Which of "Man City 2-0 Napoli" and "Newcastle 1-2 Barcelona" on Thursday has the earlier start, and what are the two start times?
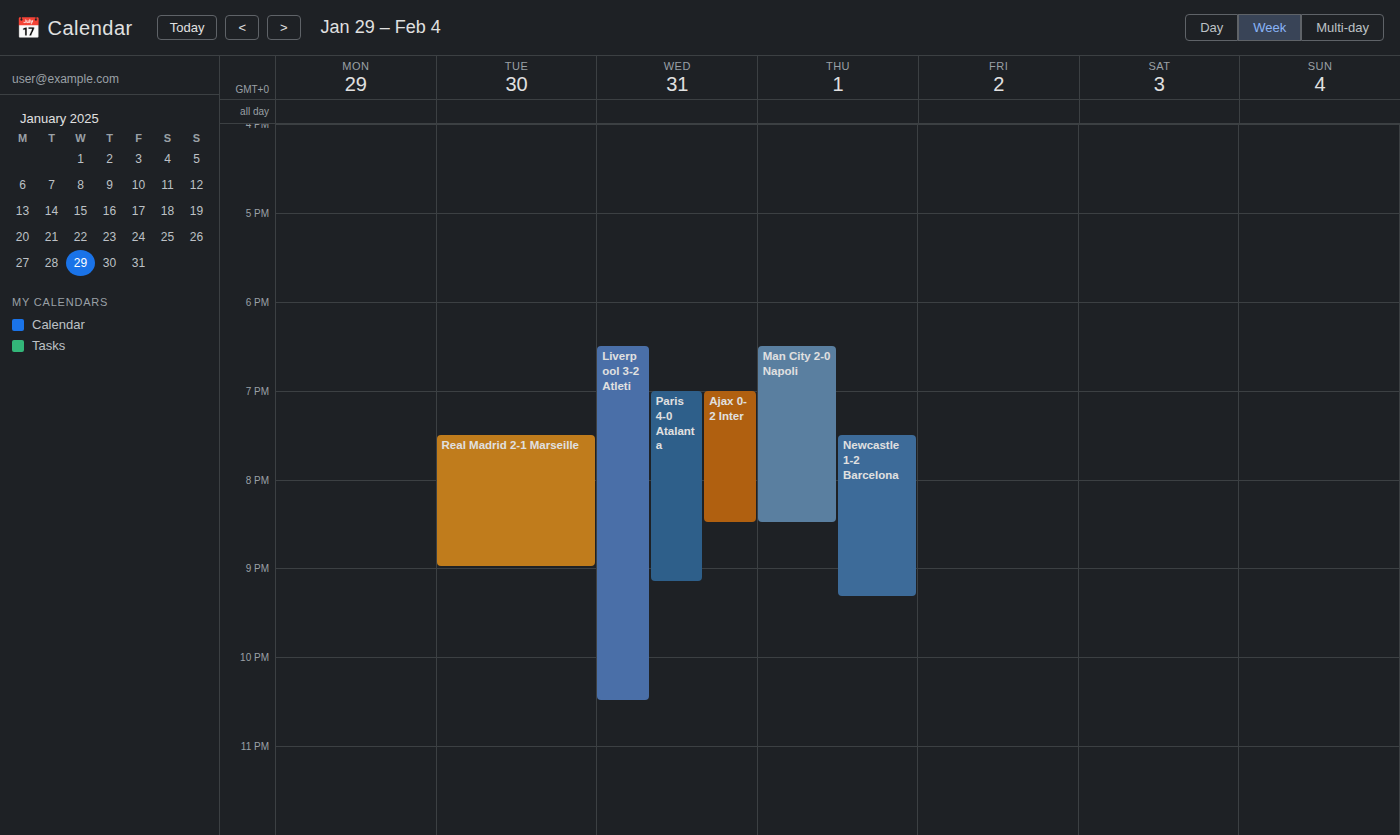
"Man City 2-0 Napoli" 6:30 PM; "Newcastle 1-2 Barcelona" 7:30 PM.